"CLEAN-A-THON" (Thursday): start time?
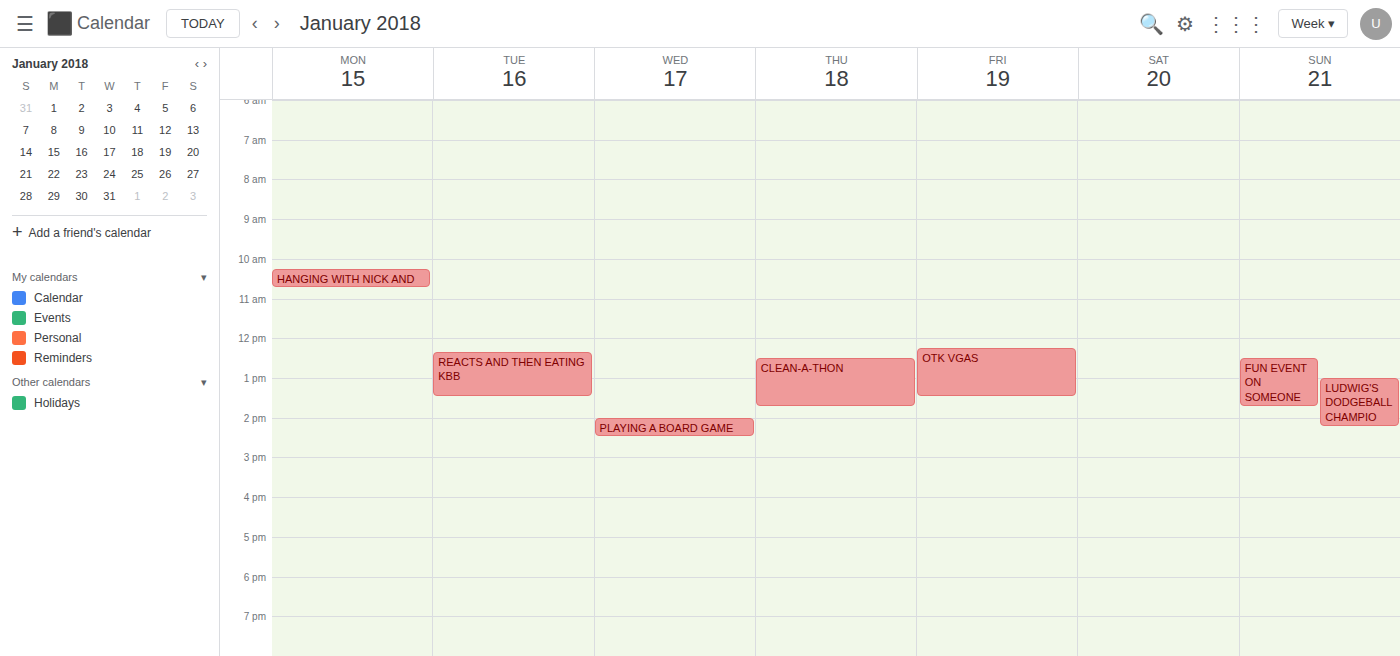
12:30 PM